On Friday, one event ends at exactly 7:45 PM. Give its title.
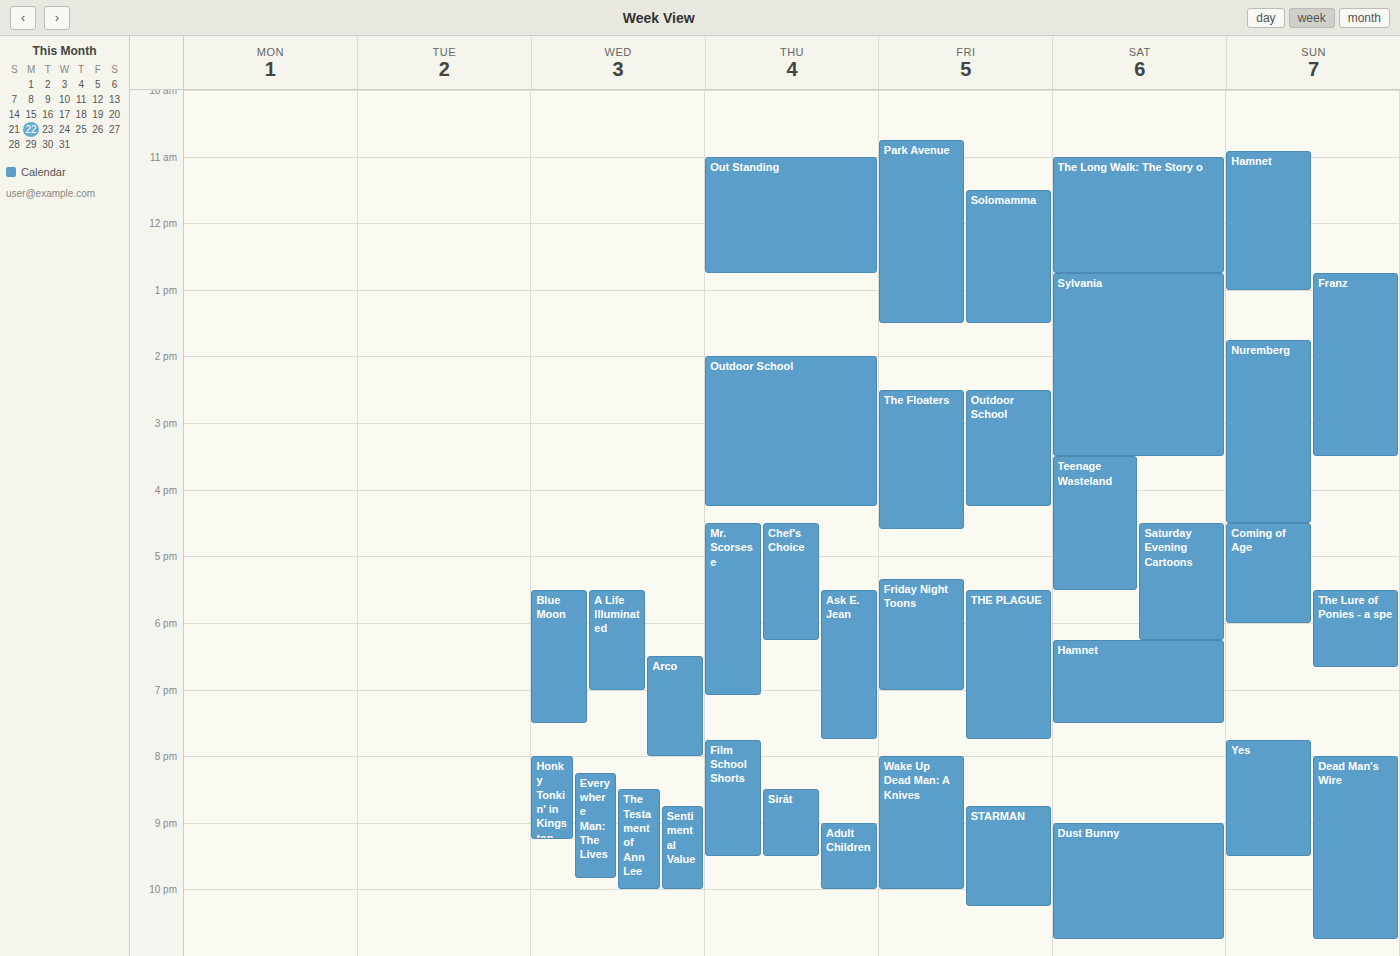
"THE PLAGUE"